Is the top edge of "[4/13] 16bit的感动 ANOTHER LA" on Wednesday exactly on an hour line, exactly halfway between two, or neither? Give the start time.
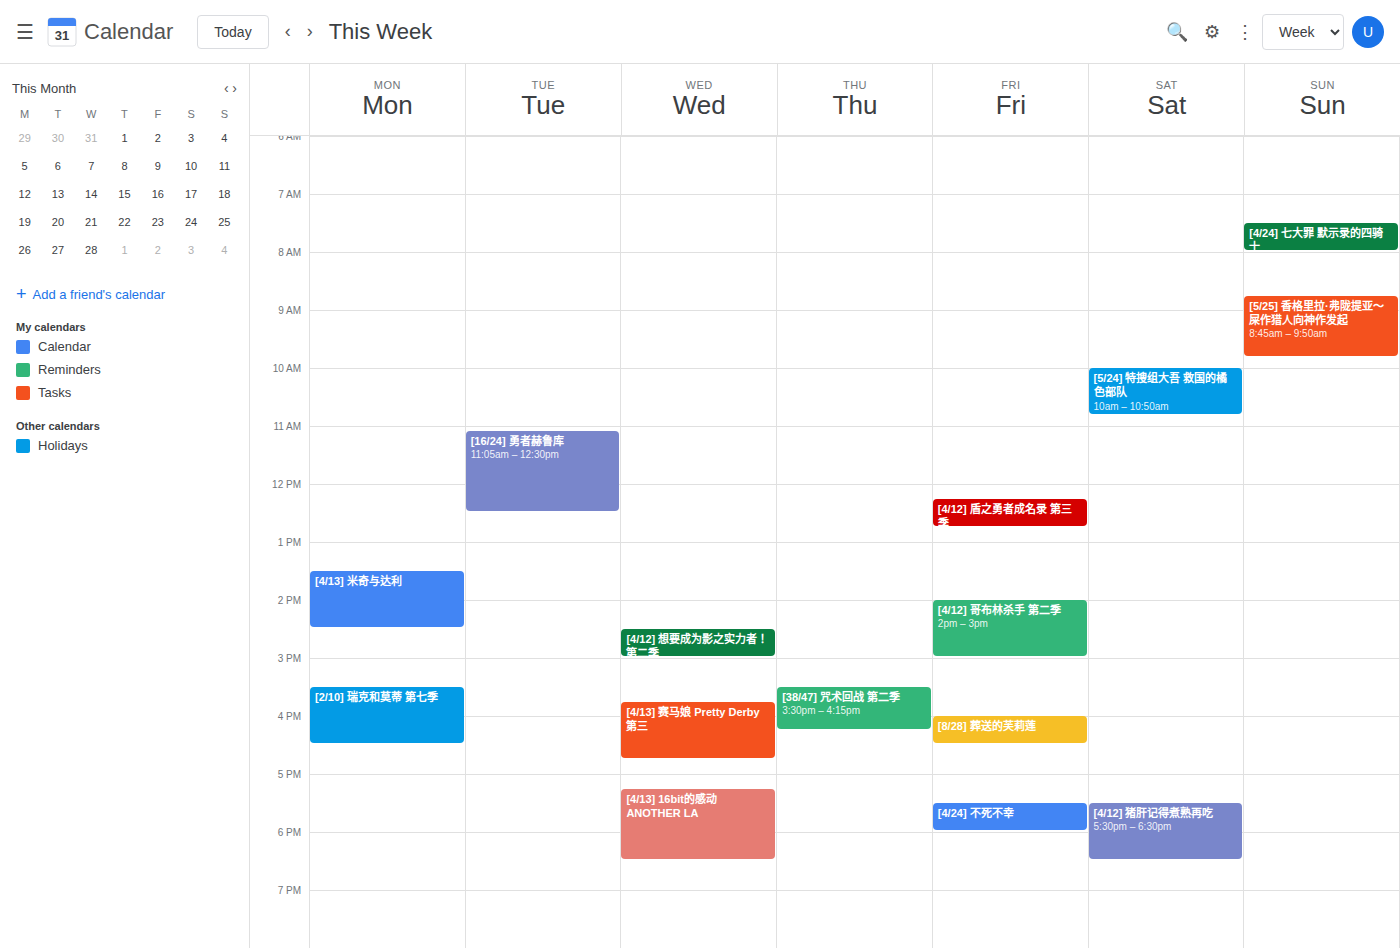
5:15 PM -- neither: a quarter of the way from the 5 PM line to the 6 PM line.